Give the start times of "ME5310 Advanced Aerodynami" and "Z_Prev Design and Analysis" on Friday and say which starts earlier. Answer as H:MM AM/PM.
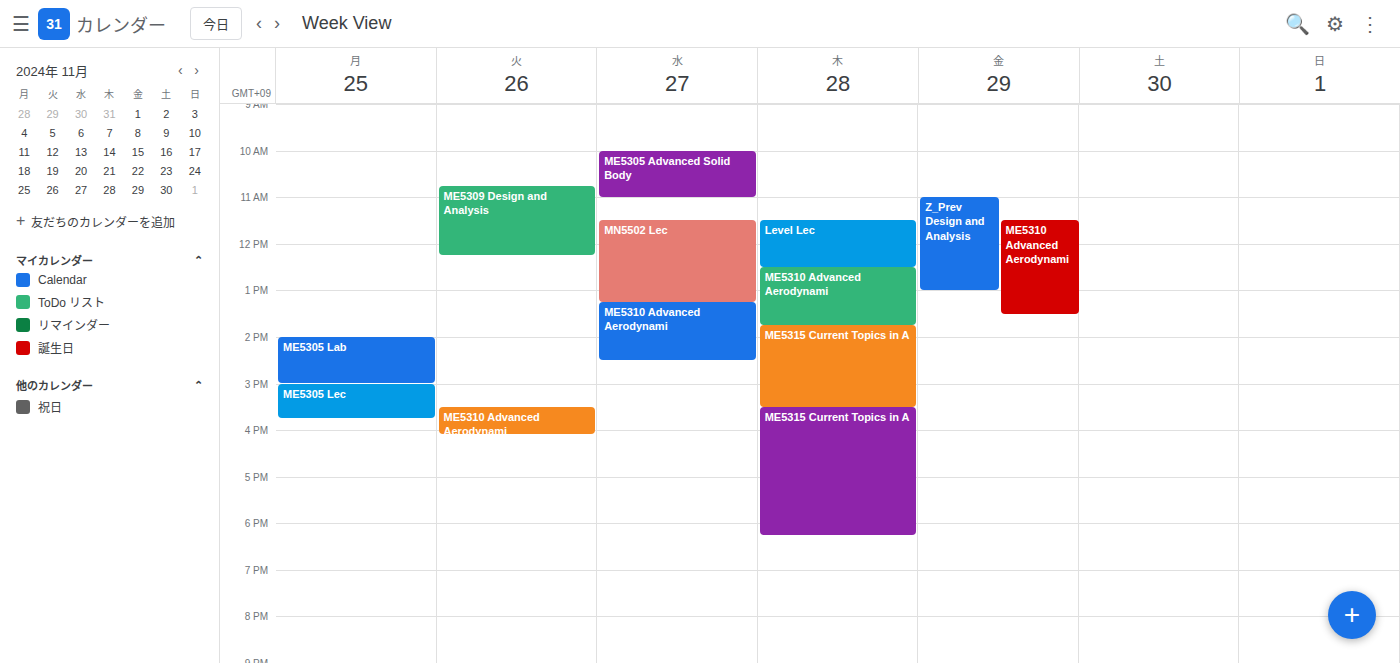
"Z_Prev Design and Analysis" 11:00 AM; "ME5310 Advanced Aerodynami" 11:30 AM.